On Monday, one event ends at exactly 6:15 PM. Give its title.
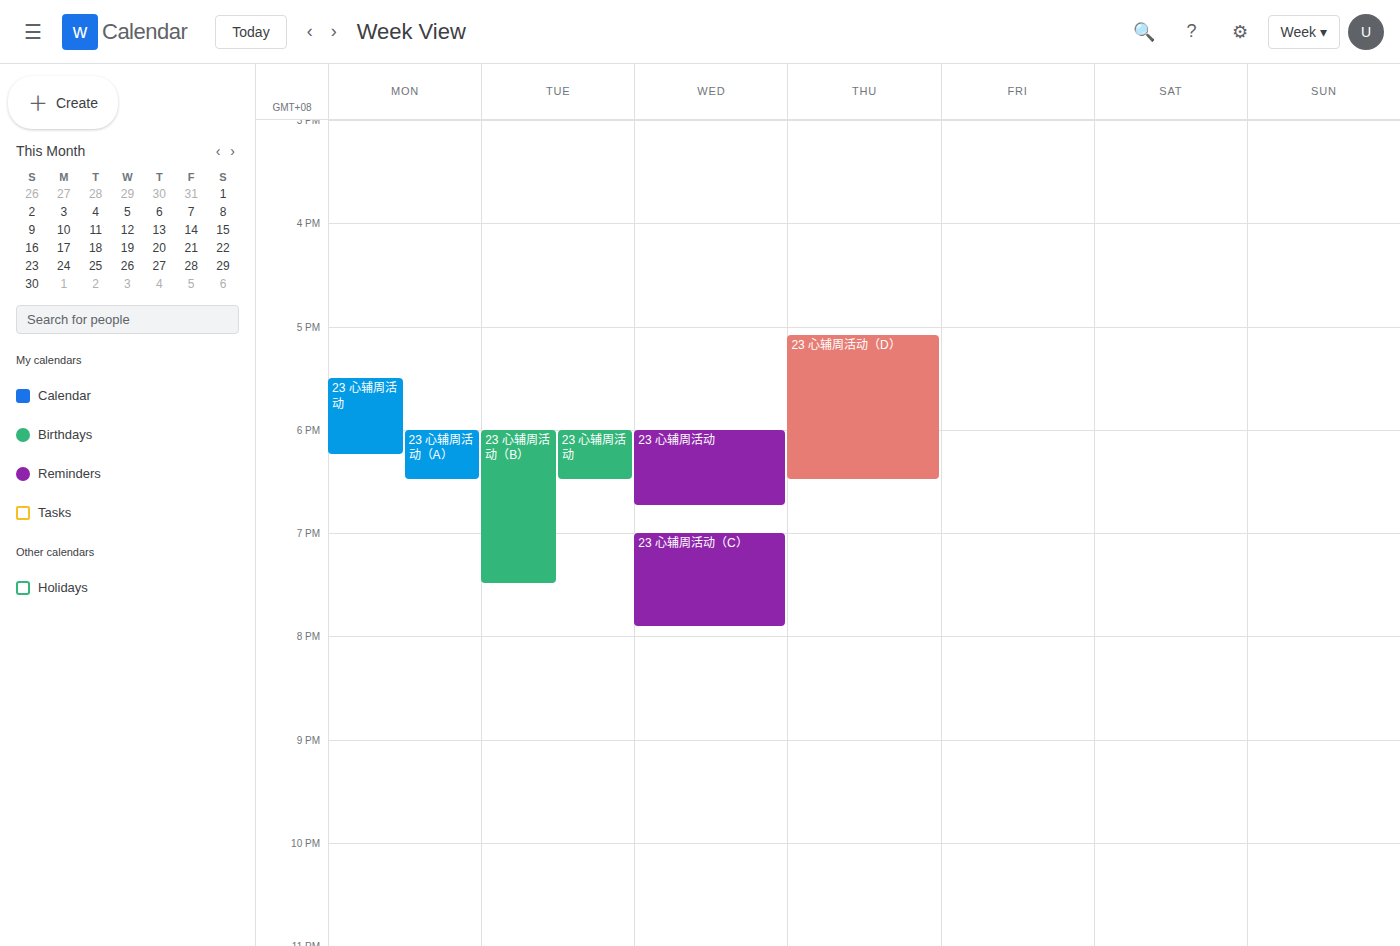
"23 心辅周活动"